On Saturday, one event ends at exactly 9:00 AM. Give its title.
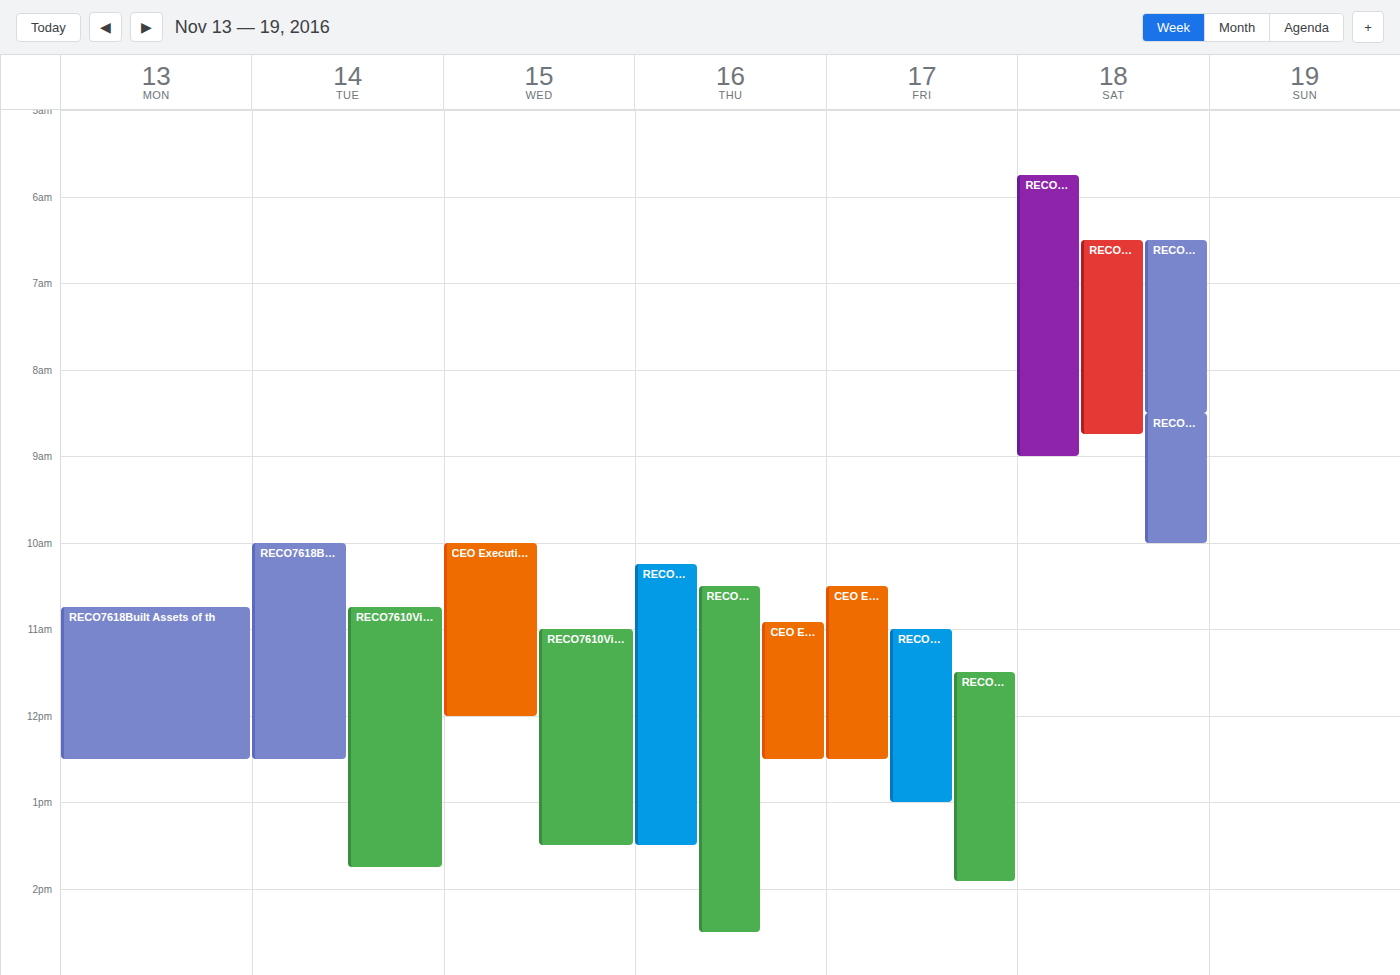
"RECO7605Information Manage"